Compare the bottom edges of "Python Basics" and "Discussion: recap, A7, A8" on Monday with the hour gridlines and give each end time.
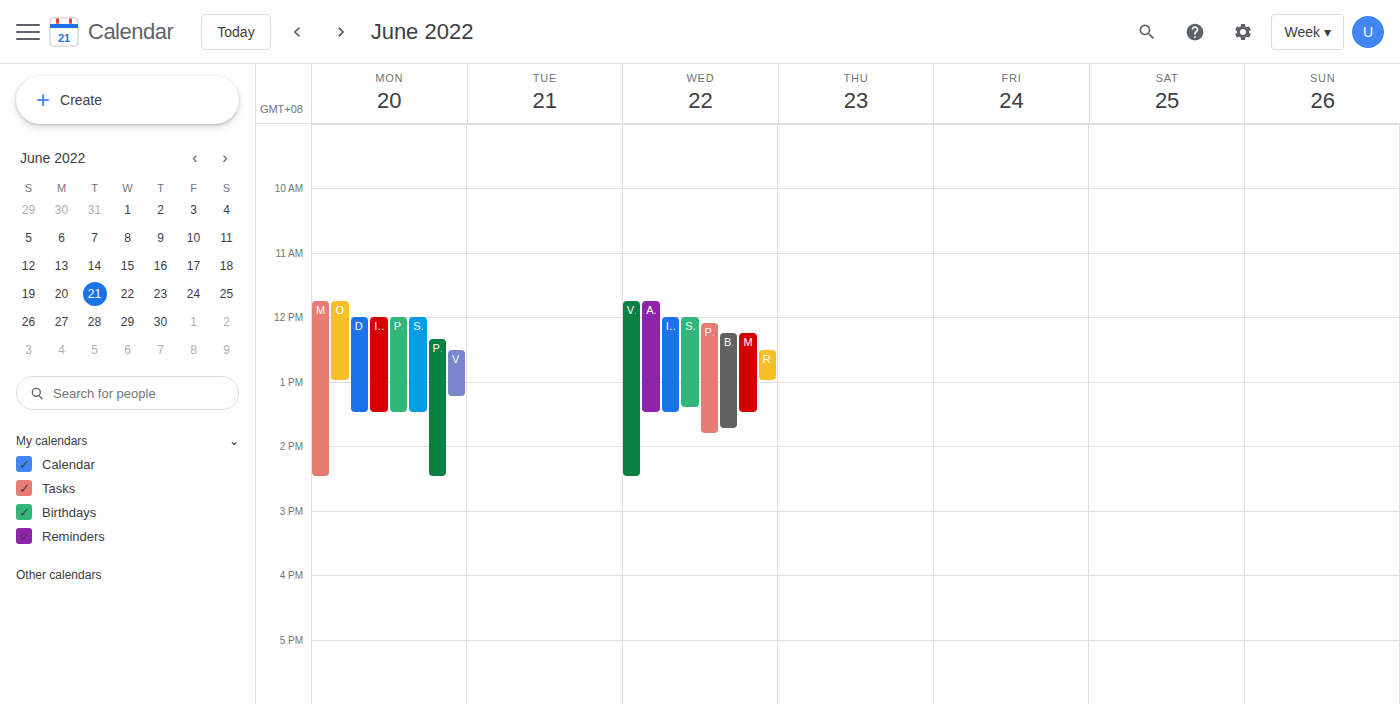
"Python Basics": 14:30, halfway between the 14:00 and 15:00 lines. "Discussion: recap, A7, A8": 13:30, halfway between the 13:00 and 14:00 lines.